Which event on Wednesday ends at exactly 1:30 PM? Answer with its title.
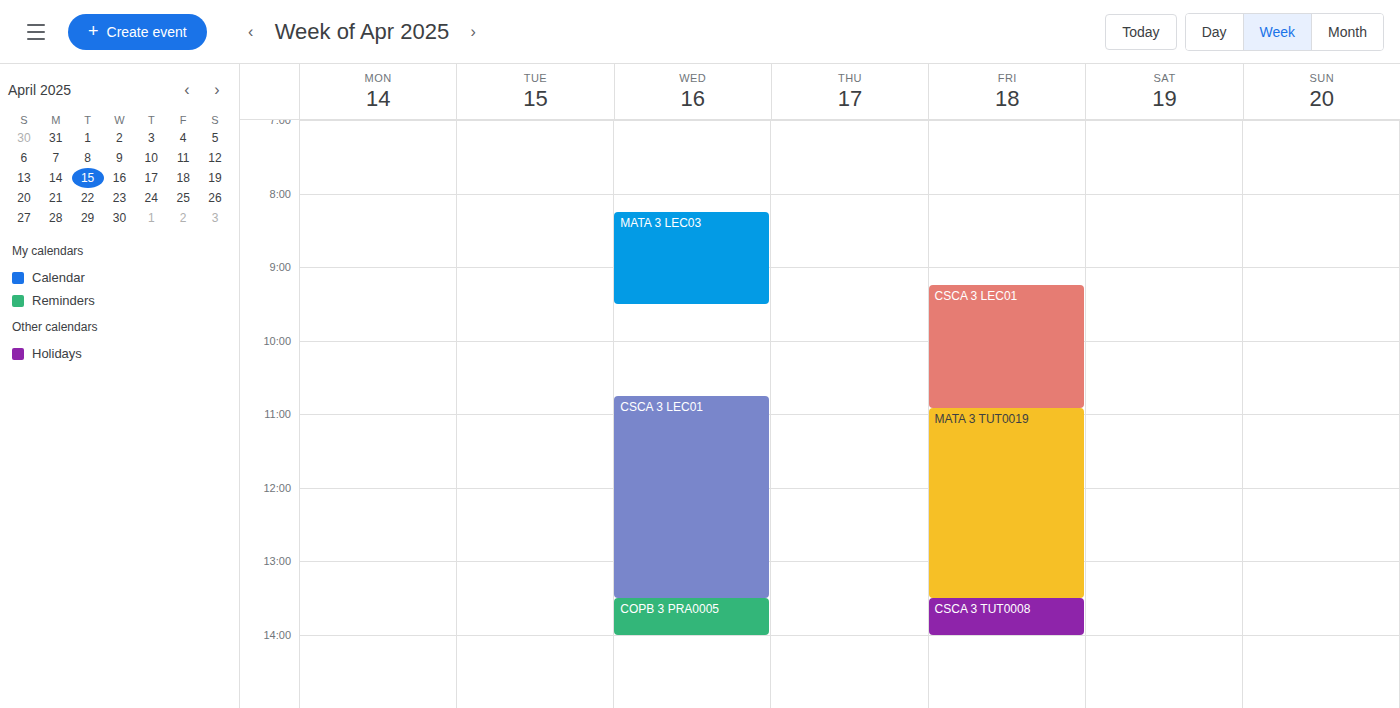
"CSCA 3 LEC01"